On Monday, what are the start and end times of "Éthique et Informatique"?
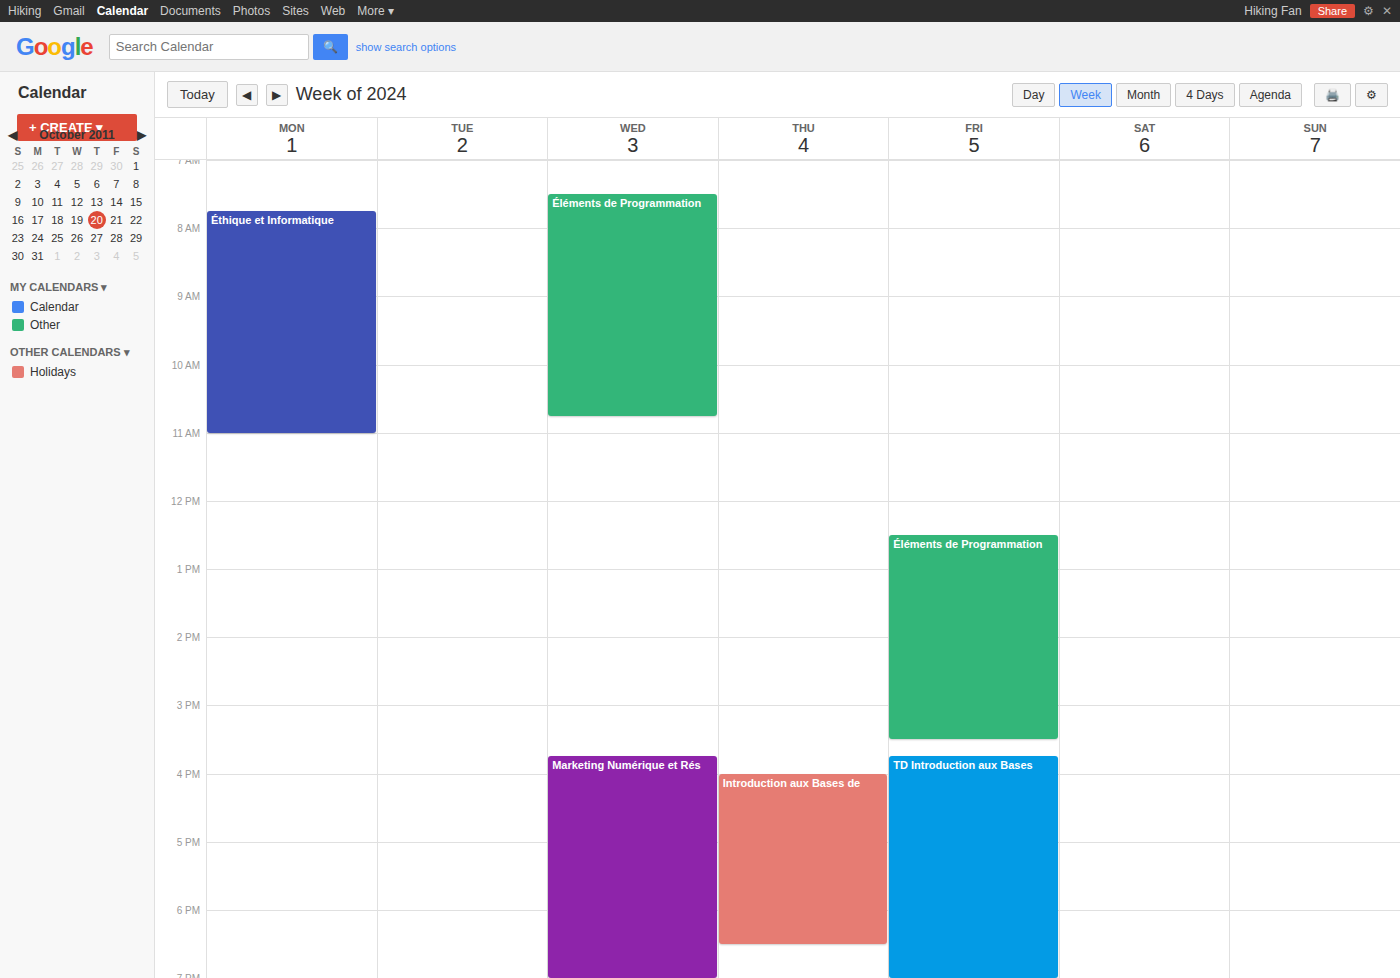
7:45 AM to 11:00 AM